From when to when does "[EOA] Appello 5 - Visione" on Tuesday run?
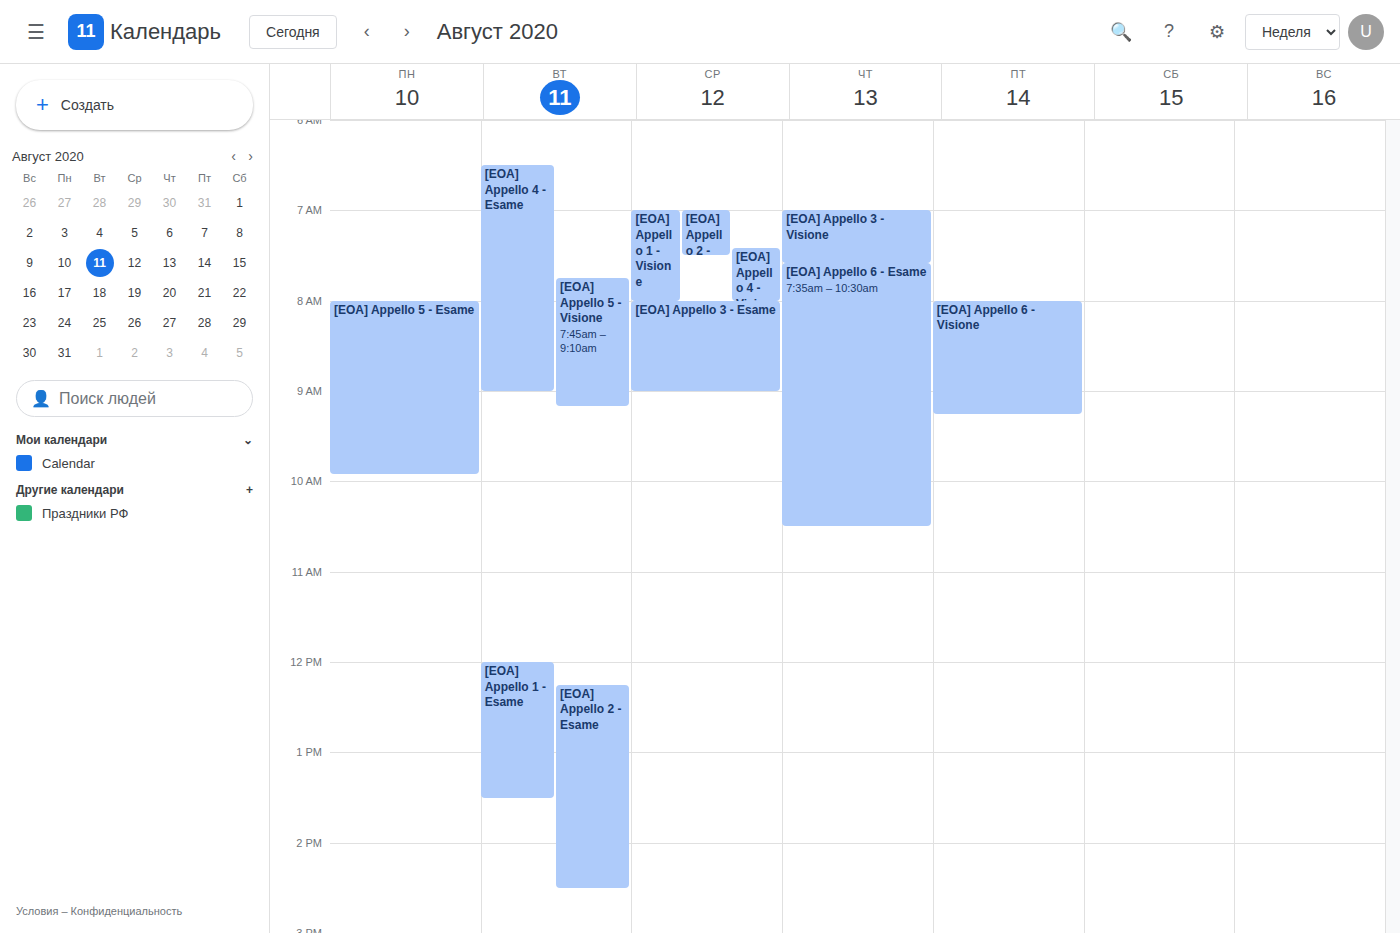
7:45 AM to 9:10 AM